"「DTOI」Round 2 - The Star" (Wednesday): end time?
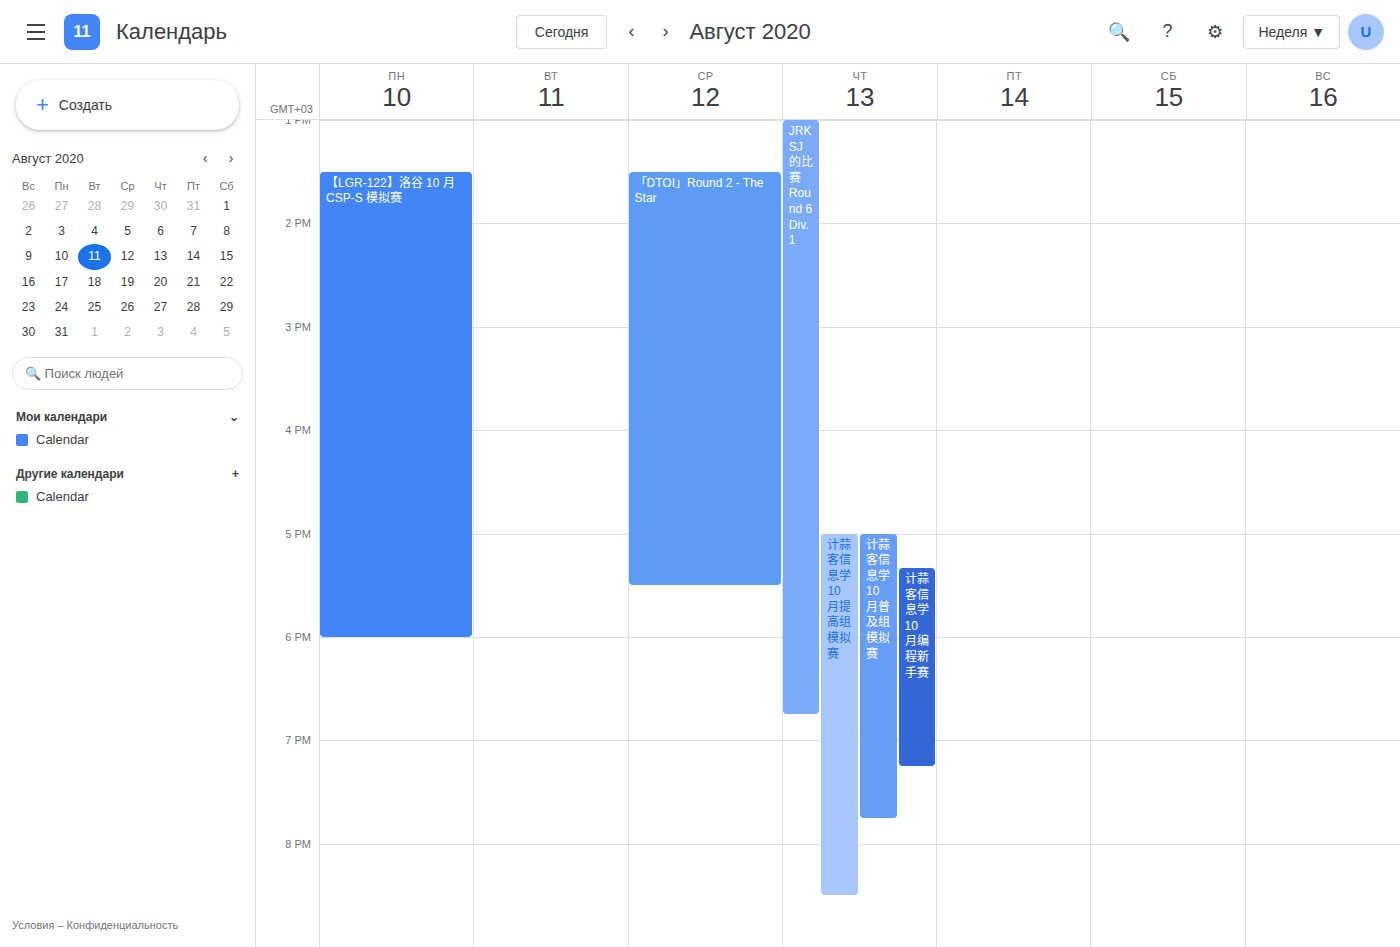
5:30 PM